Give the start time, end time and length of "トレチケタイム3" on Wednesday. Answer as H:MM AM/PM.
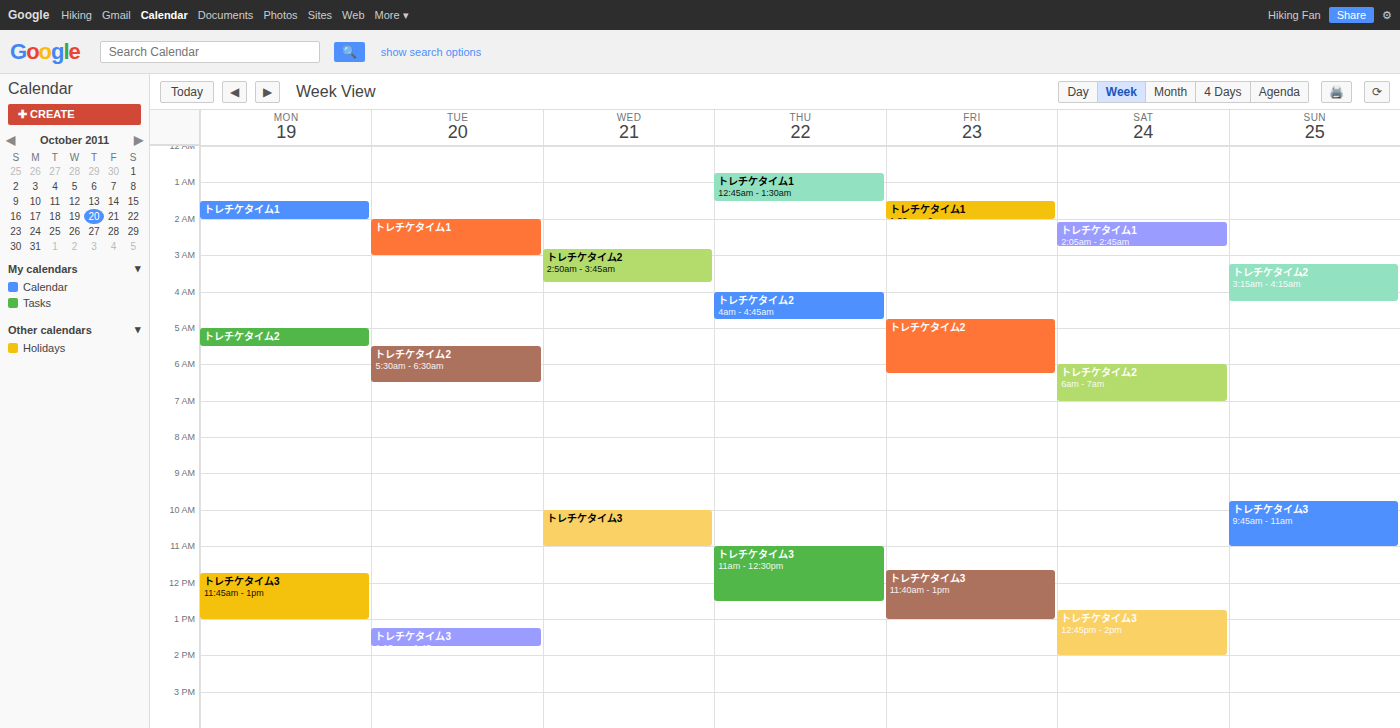
10:00 AM to 11:00 AM, 1 hour